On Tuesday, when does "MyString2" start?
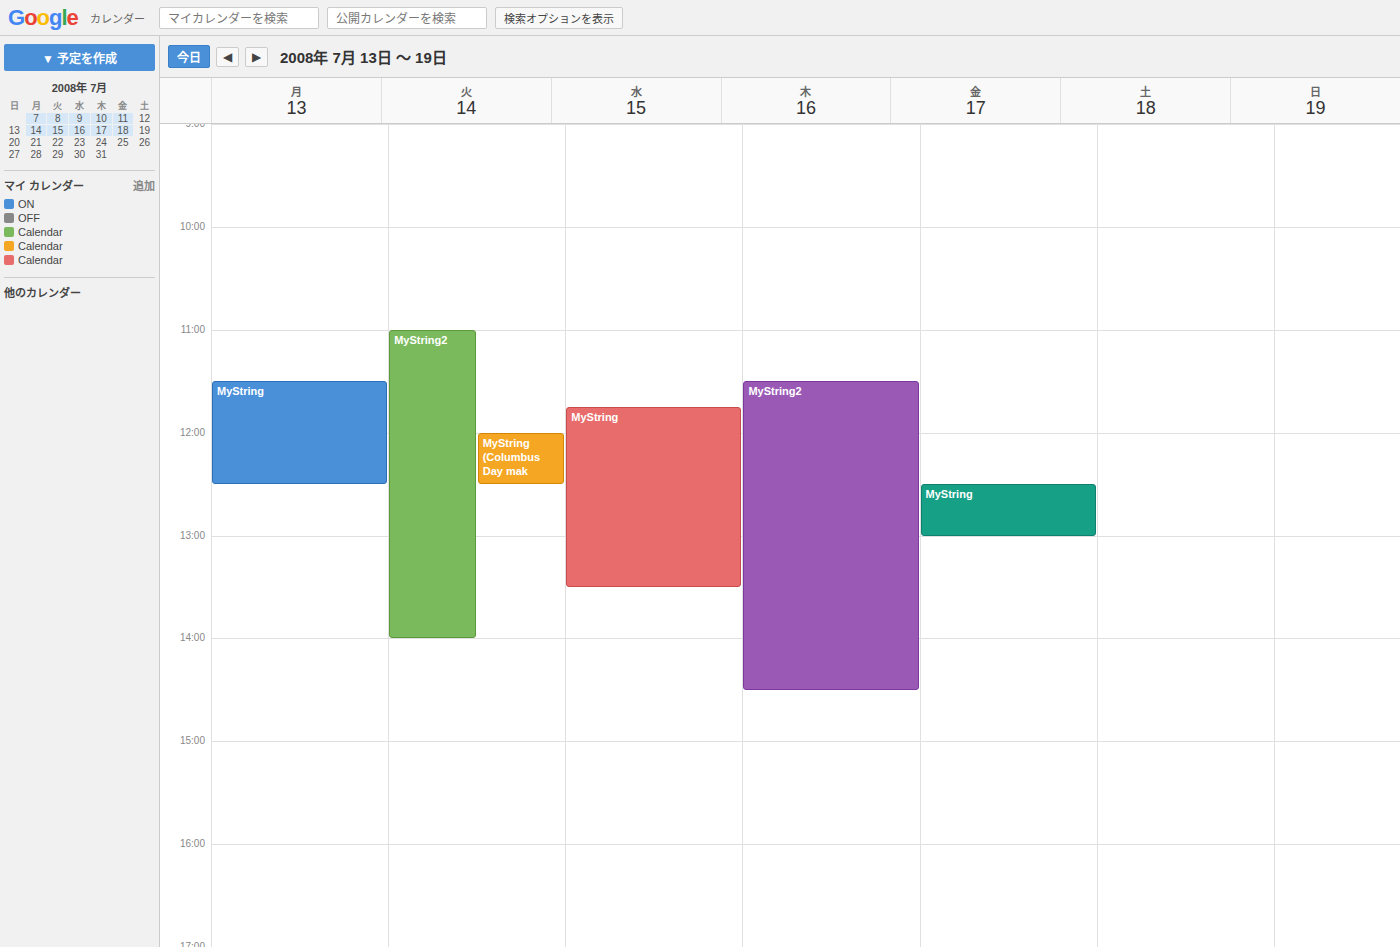
11:00 AM